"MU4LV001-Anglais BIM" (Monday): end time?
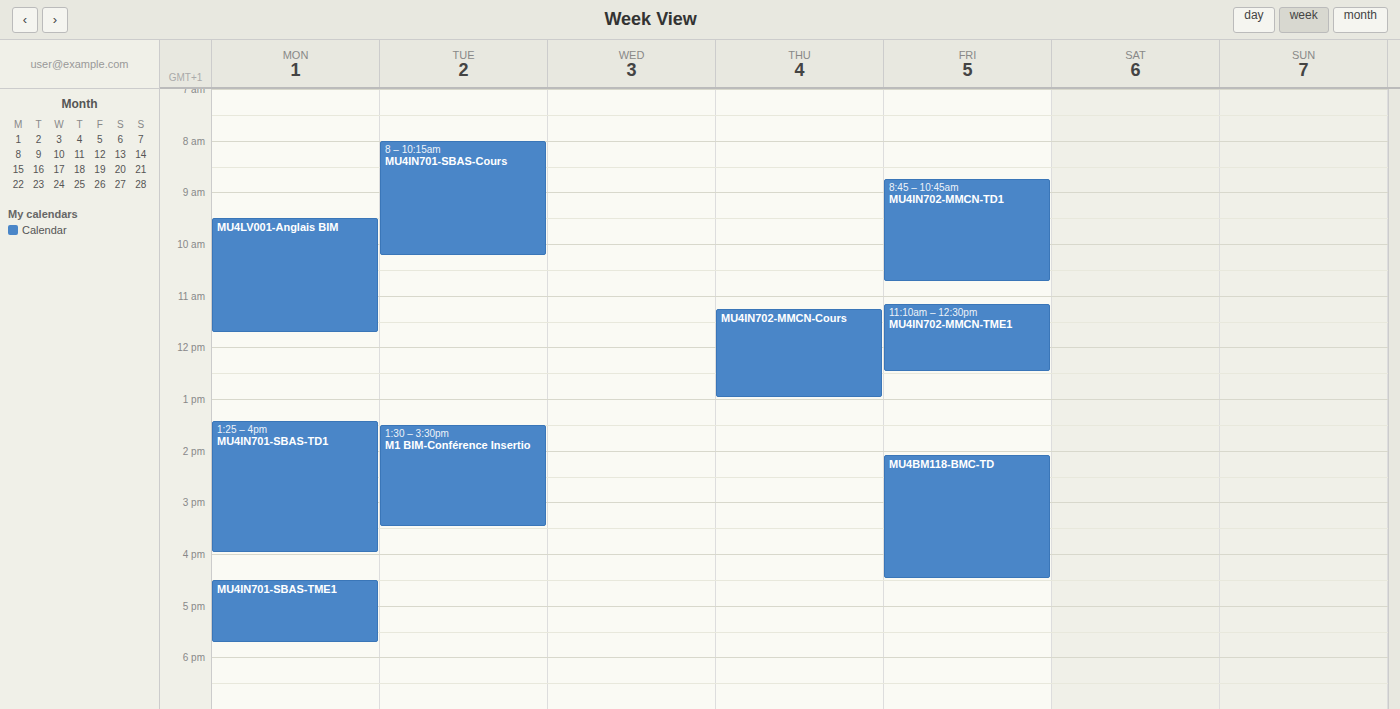
11:45 AM